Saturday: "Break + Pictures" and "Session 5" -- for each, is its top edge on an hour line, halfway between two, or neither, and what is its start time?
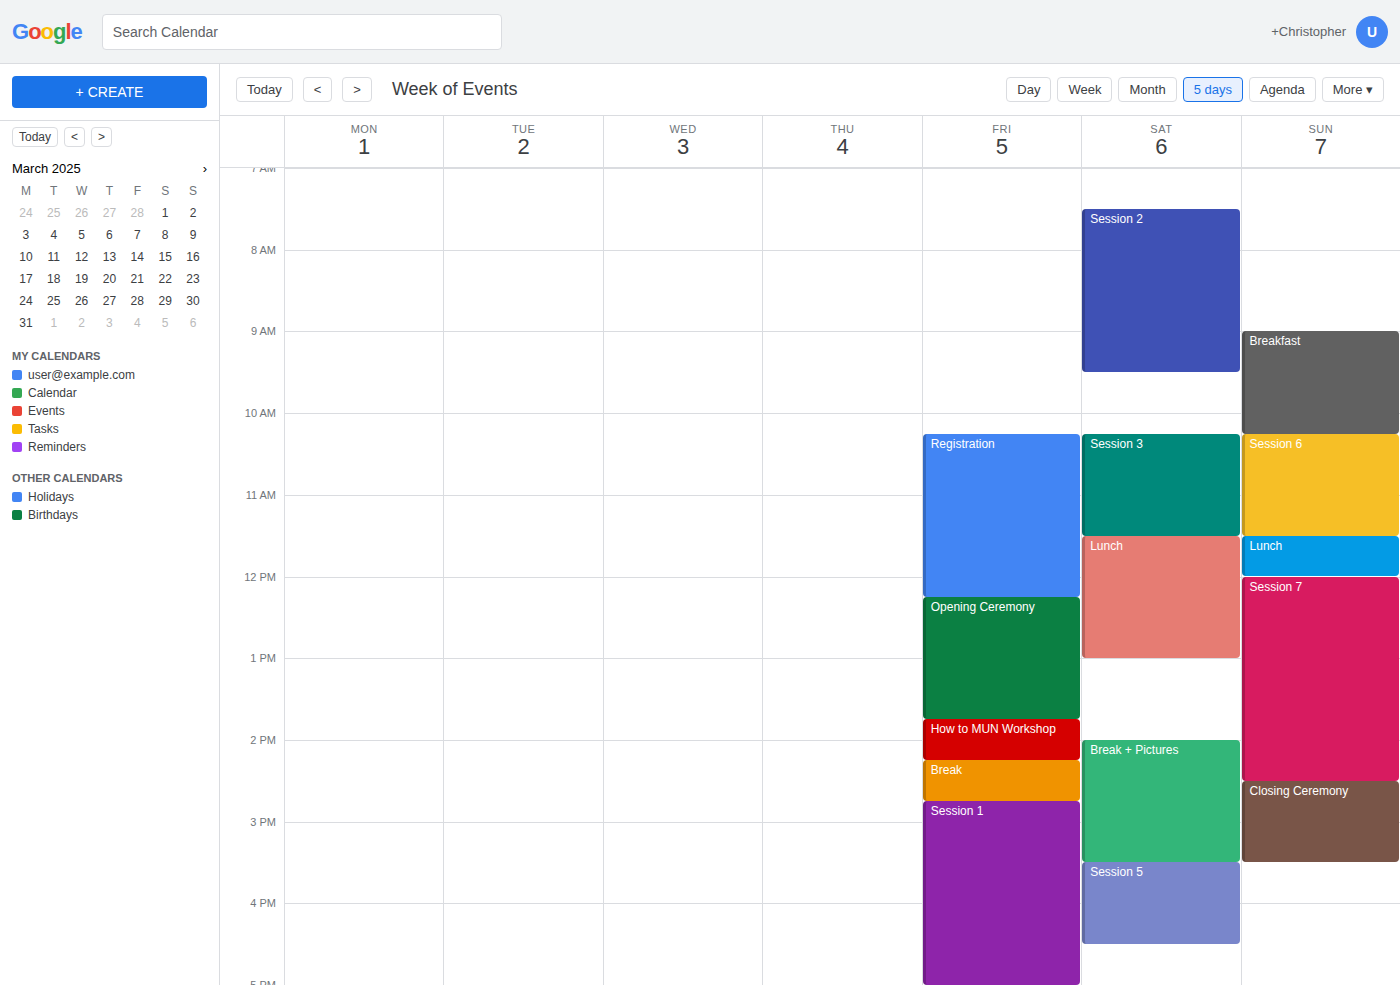
"Break + Pictures": 2:00 PM, exactly on the 2 PM line. "Session 5": 3:30 PM, halfway between the 3 PM and 4 PM lines.